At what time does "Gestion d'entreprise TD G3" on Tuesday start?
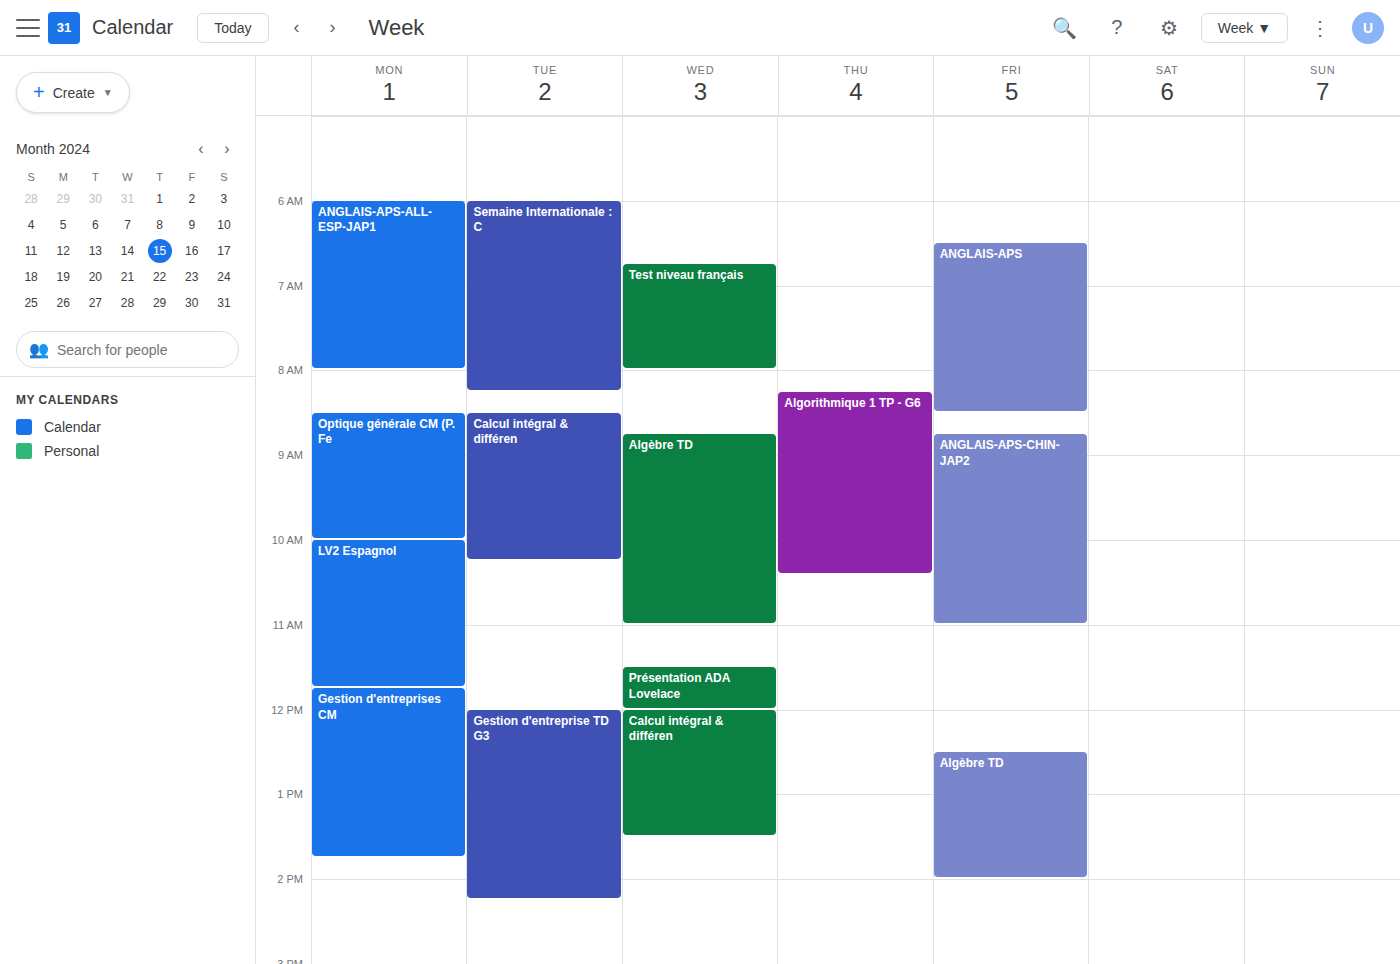
12:00